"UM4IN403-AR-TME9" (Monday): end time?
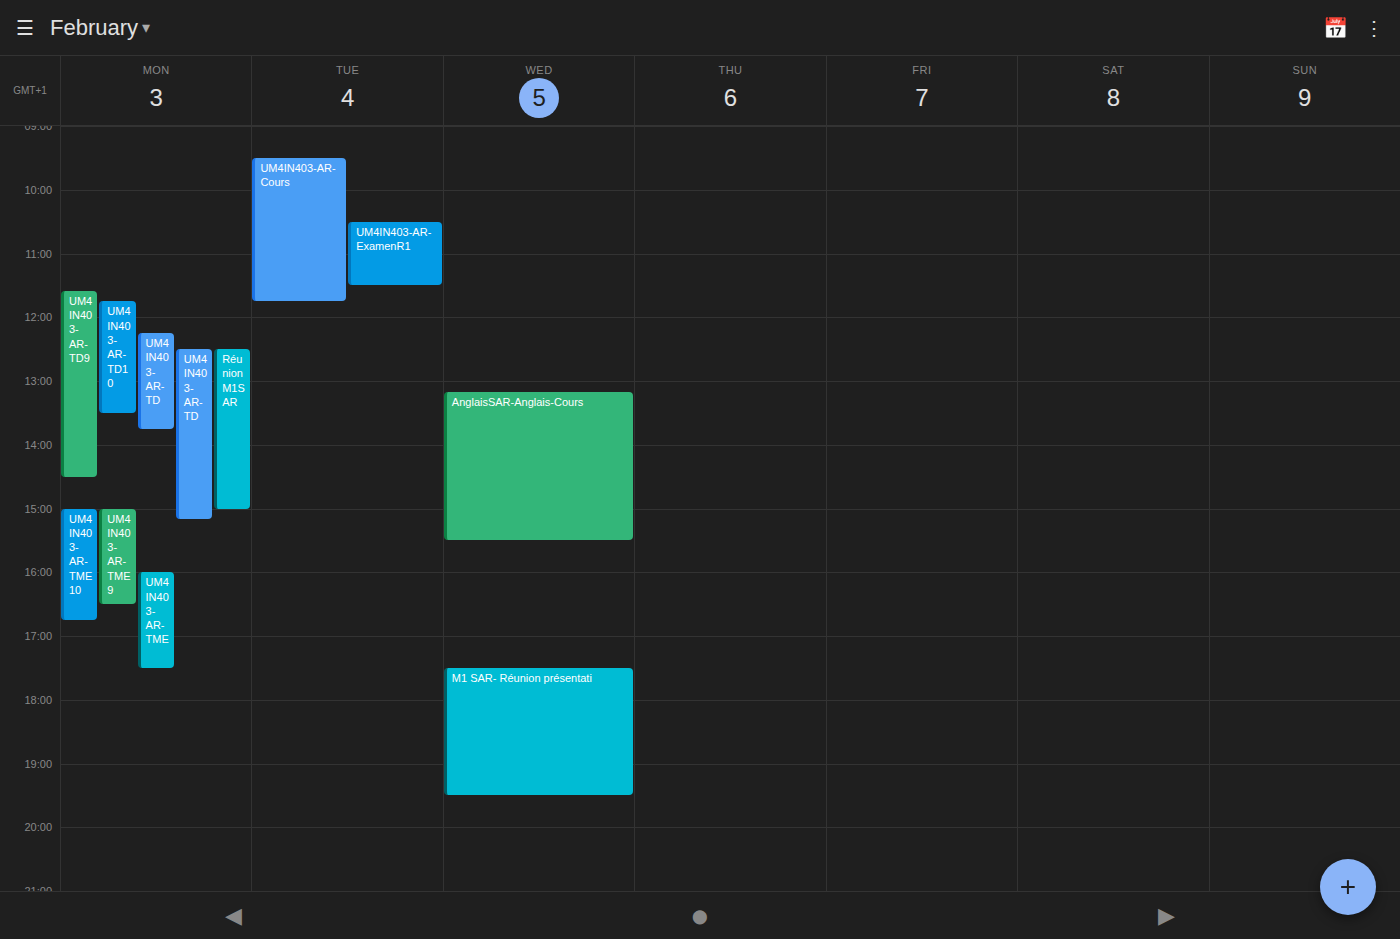
4:30 PM